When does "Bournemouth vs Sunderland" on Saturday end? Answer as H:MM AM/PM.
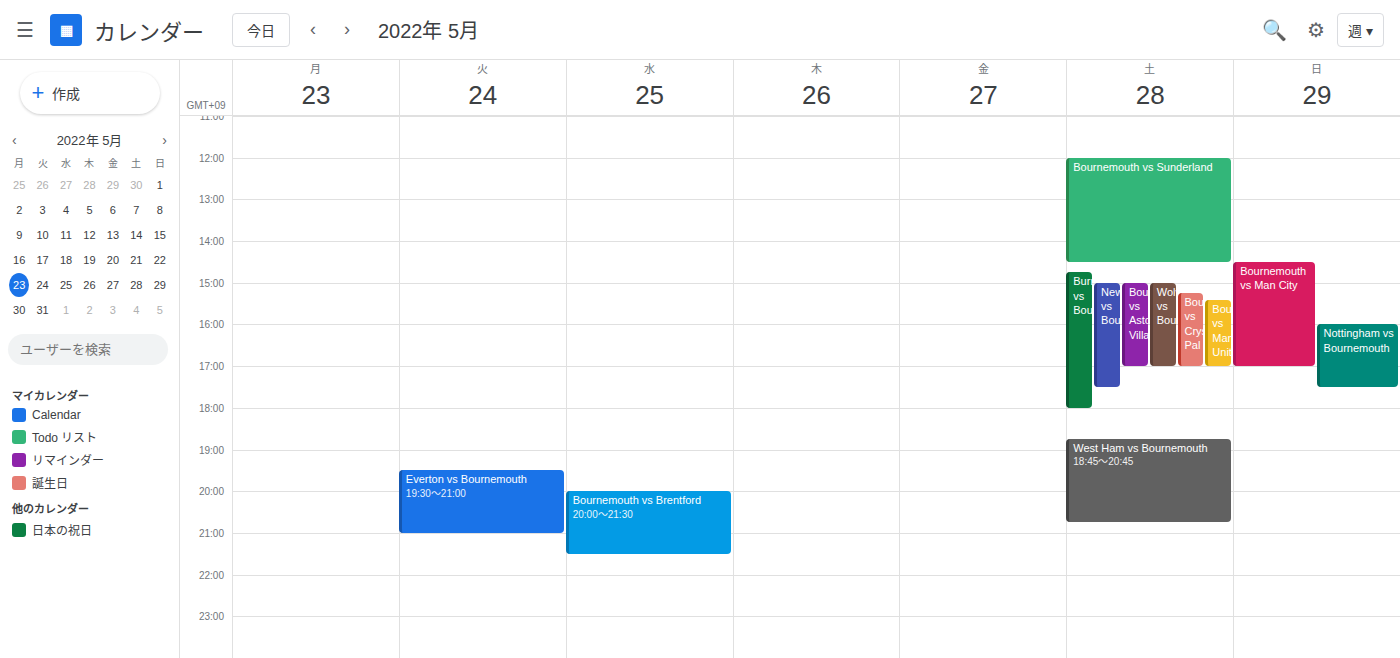
2:30 PM